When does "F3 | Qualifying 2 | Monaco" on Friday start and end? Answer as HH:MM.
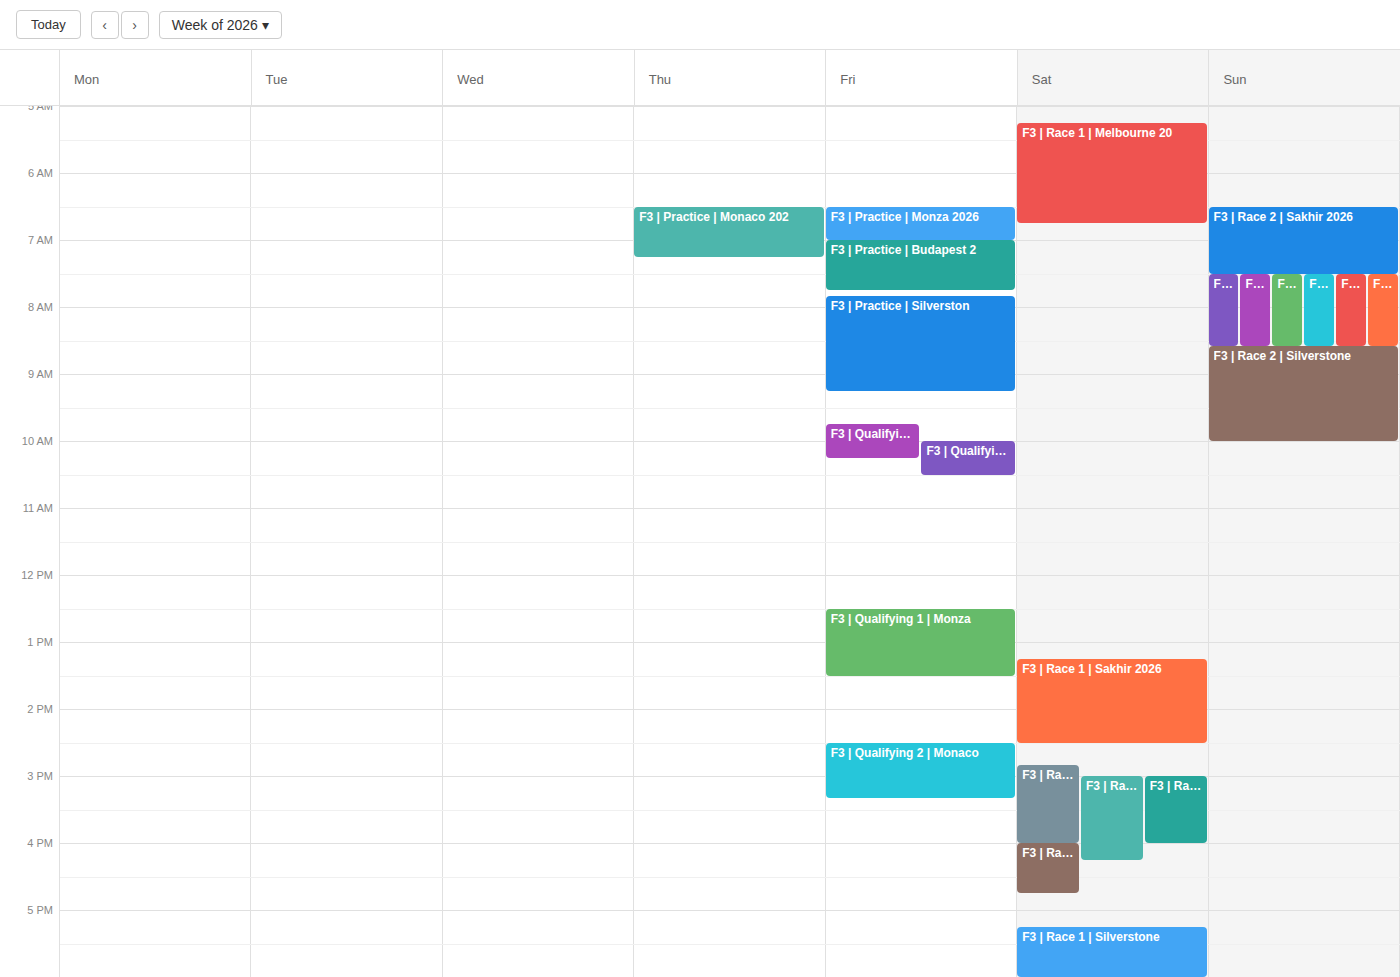
14:30 to 15:20